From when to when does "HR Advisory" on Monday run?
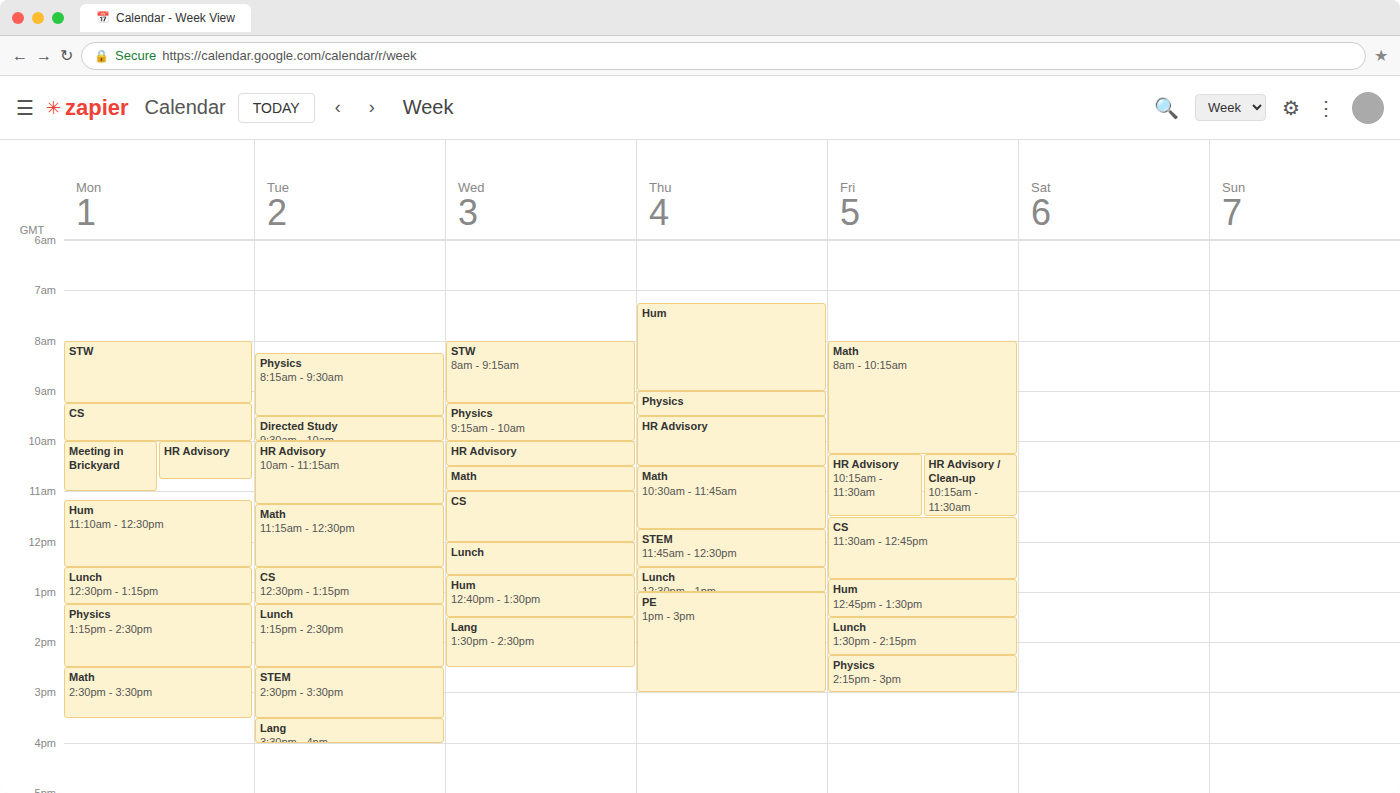
10:00 AM to 10:45 AM